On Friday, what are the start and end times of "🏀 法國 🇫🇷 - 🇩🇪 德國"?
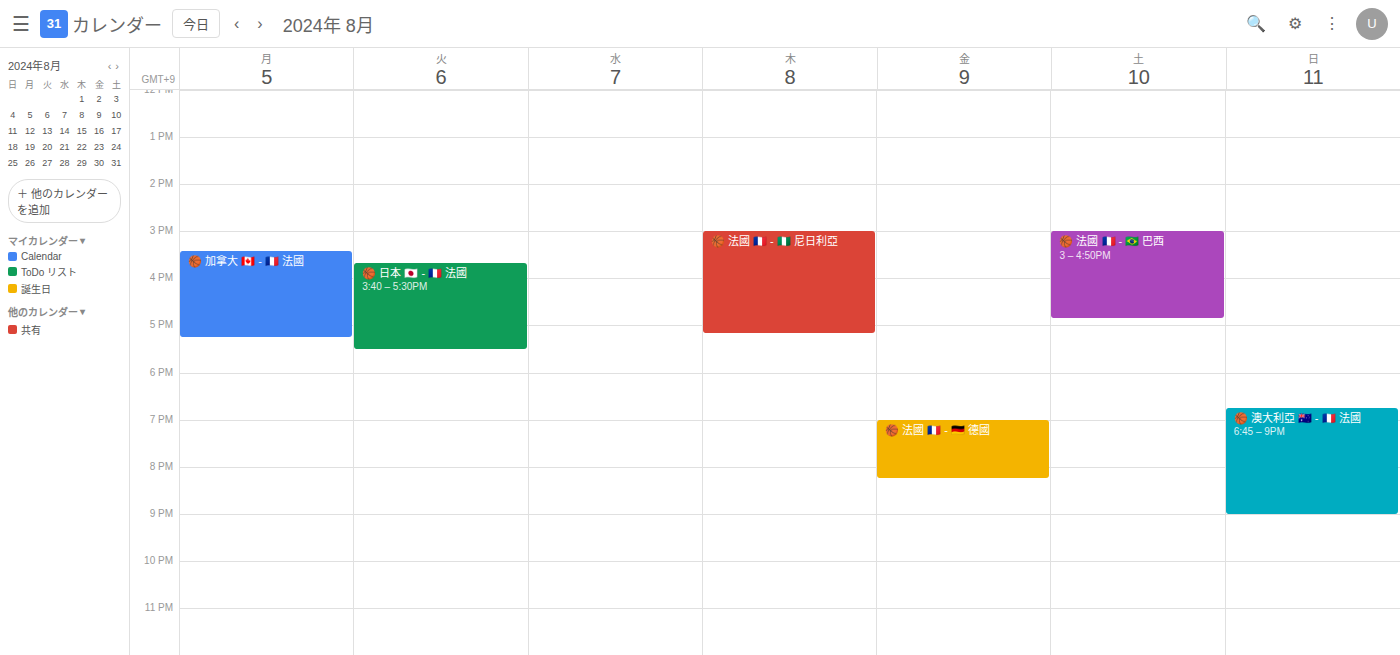
7:00 PM to 8:15 PM